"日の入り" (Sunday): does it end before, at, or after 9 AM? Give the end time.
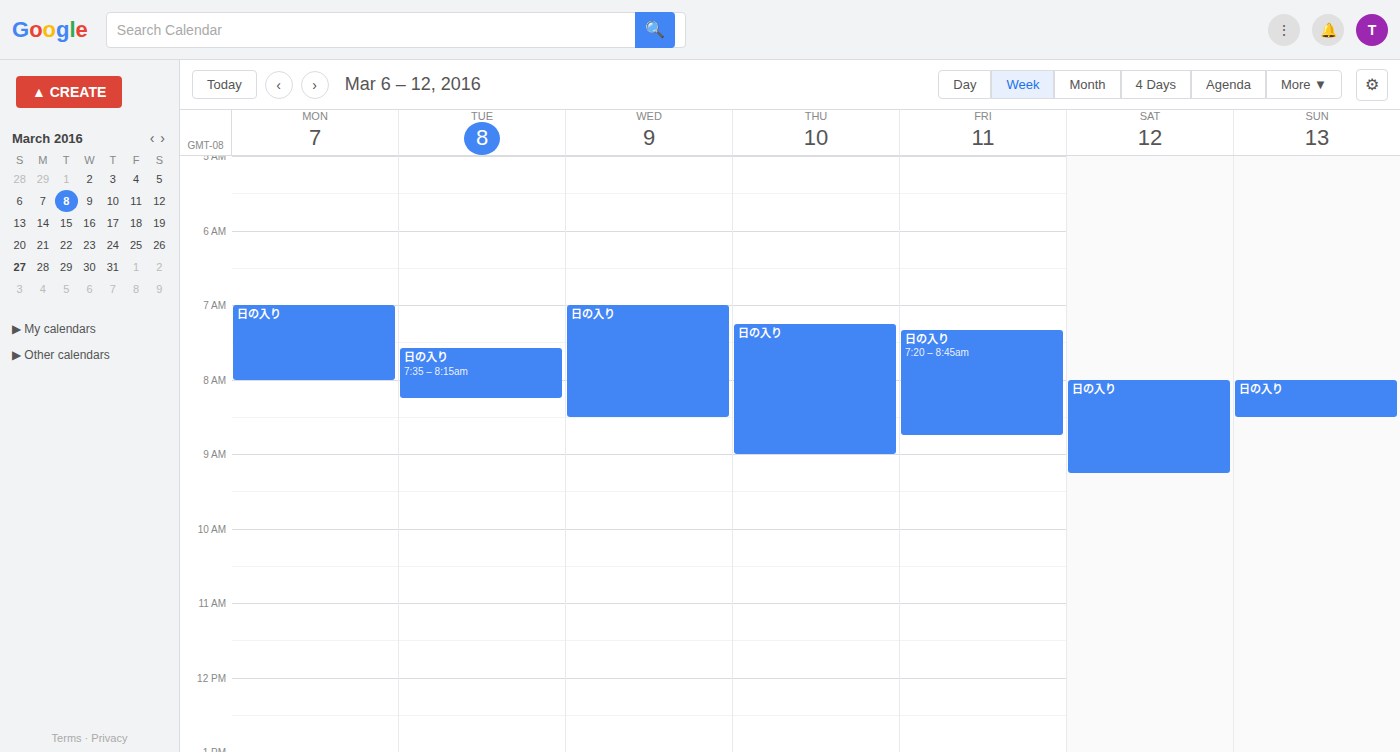
8:30 AM -- before 9 AM, 30 minutes above the 9 AM line.